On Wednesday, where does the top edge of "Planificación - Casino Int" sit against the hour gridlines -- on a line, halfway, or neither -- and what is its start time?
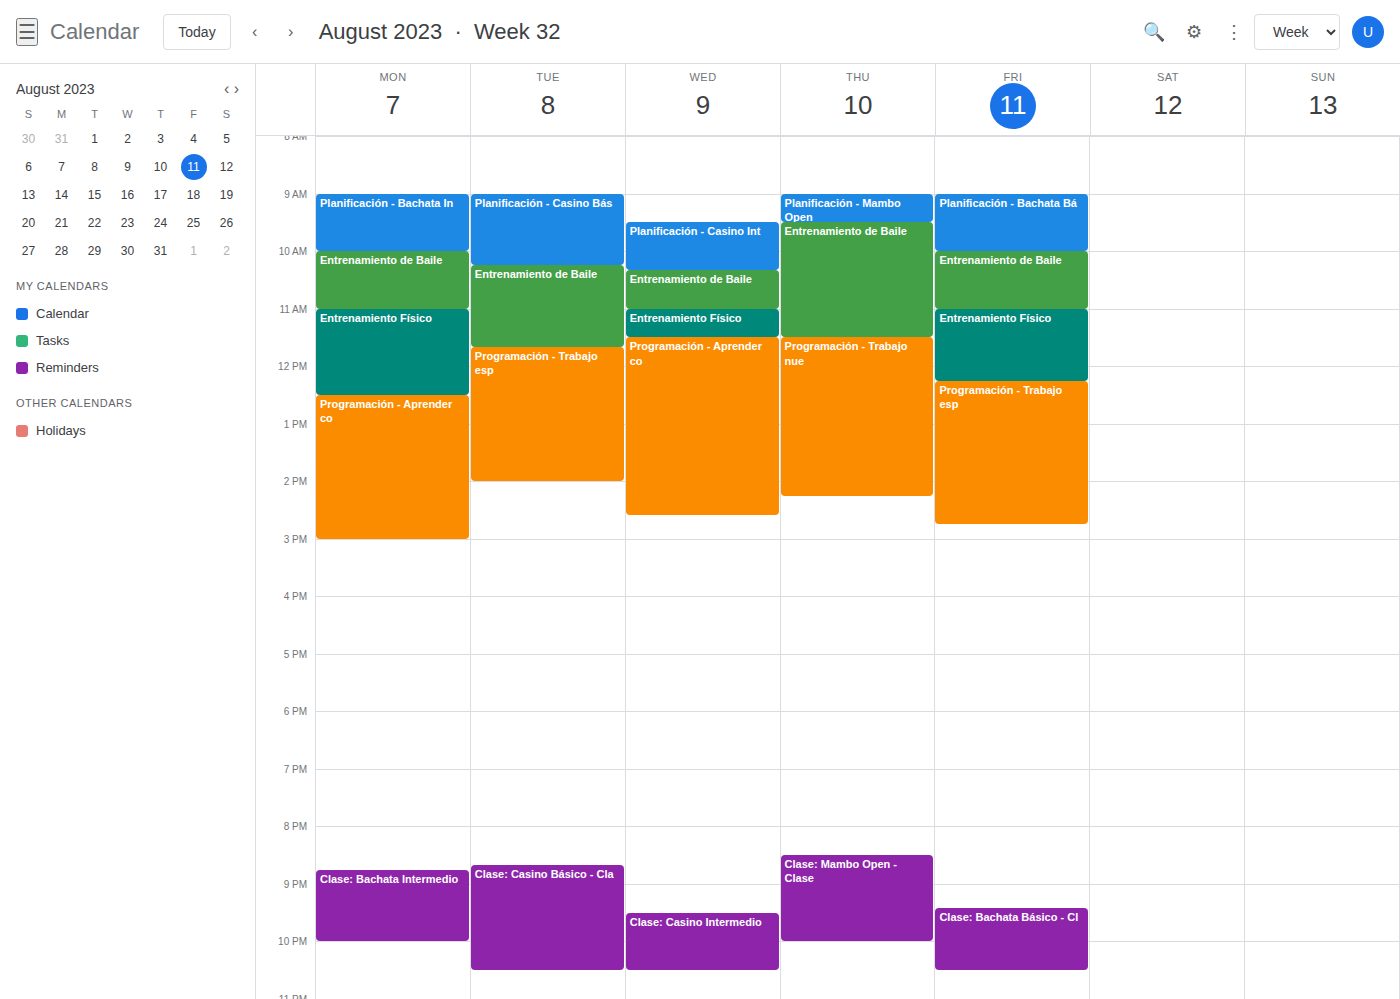
9:30 AM -- halfway between the 9 AM and 10 AM lines.